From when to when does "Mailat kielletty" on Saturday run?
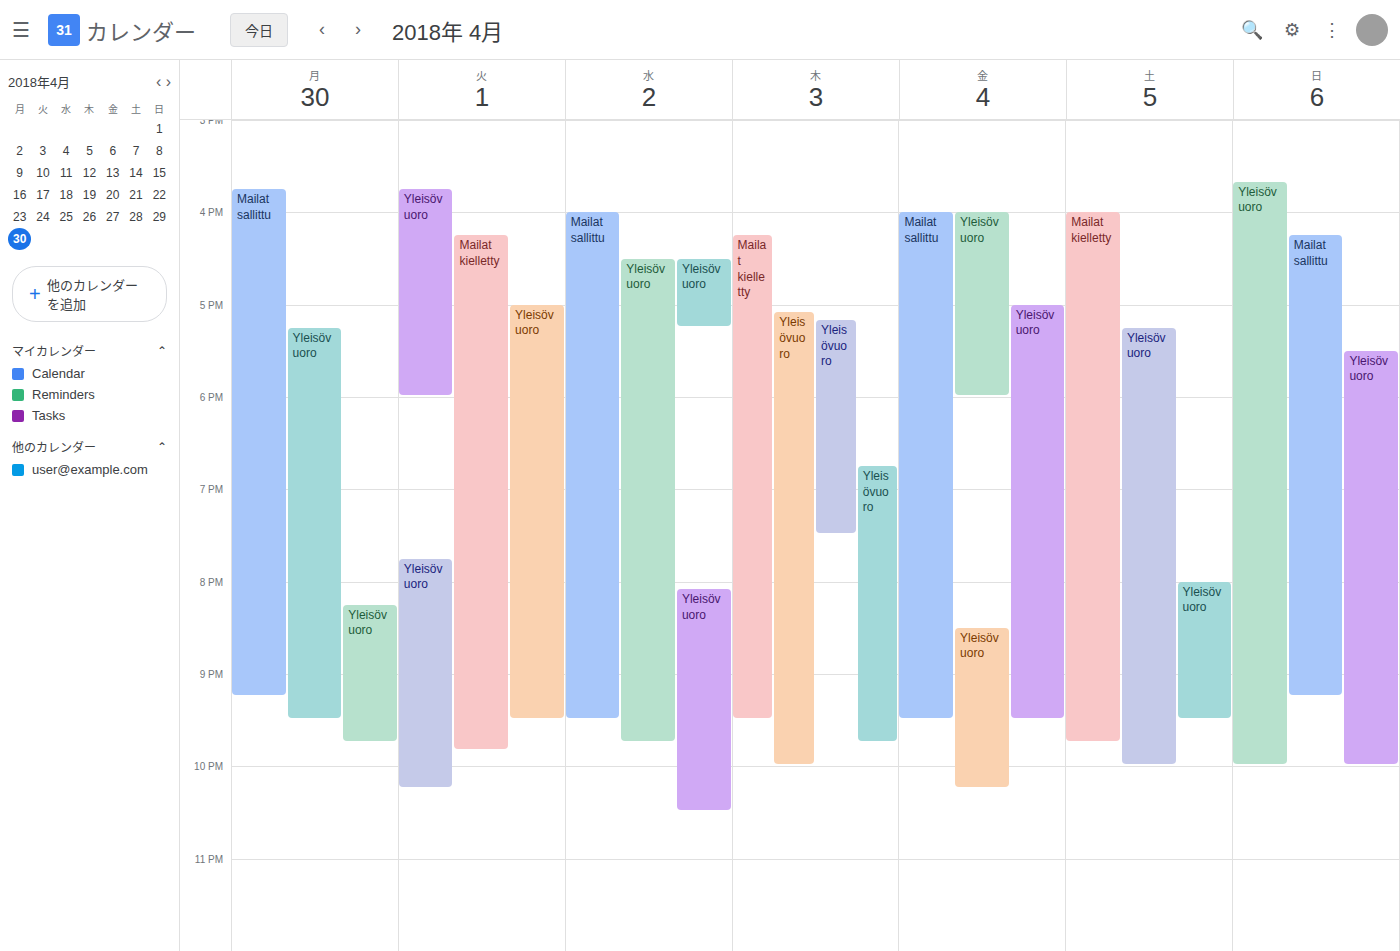
4:00 PM to 9:45 PM